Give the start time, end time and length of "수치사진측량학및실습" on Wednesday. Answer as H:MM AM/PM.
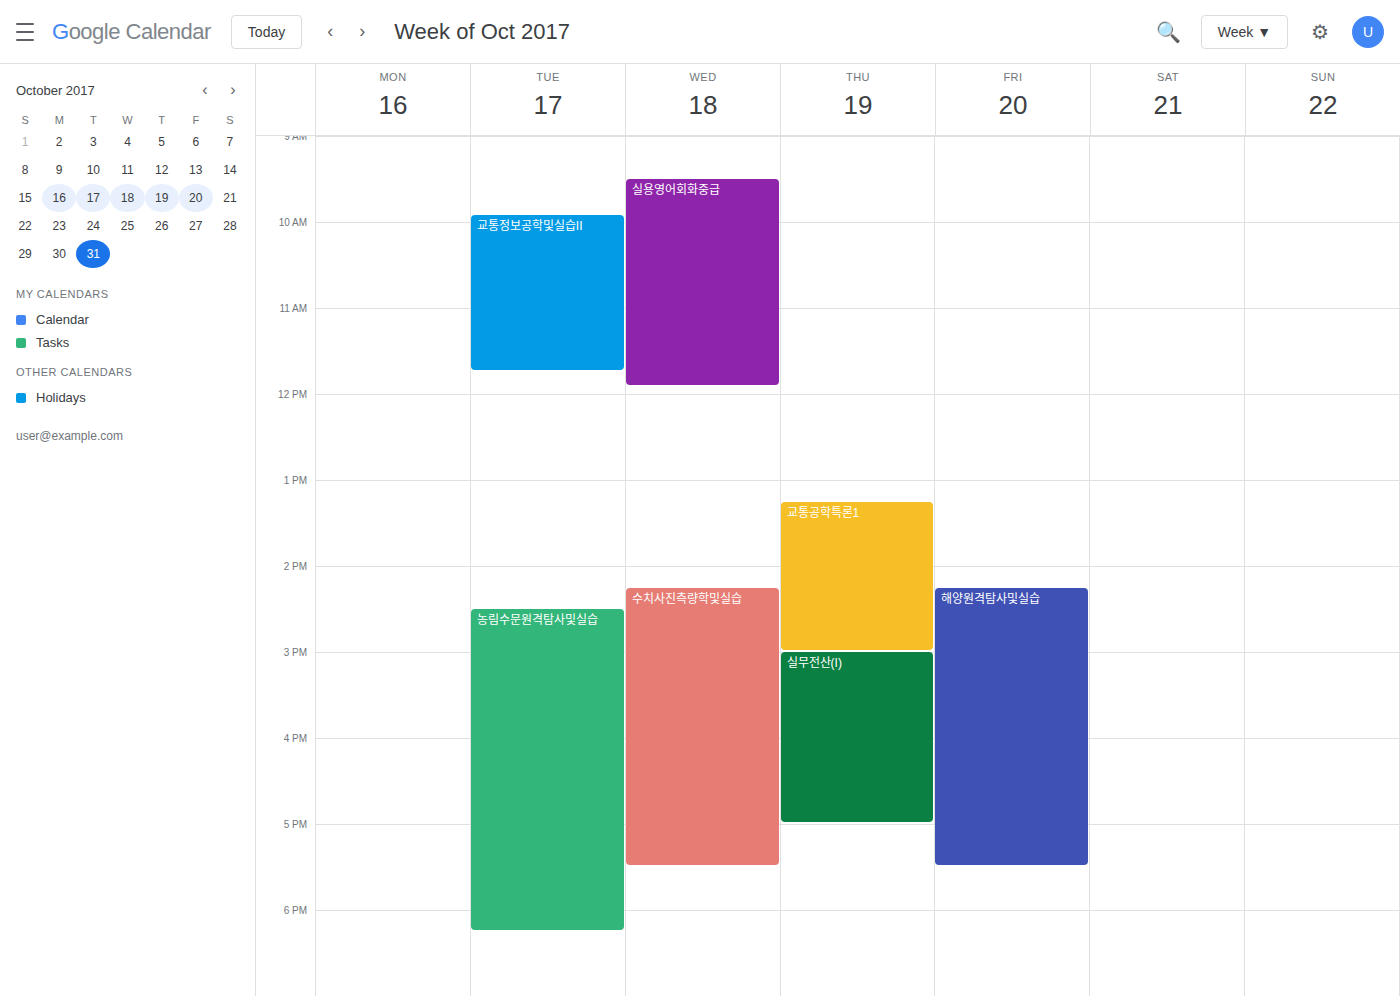
2:15 PM to 5:30 PM, 3 hours 15 minutes